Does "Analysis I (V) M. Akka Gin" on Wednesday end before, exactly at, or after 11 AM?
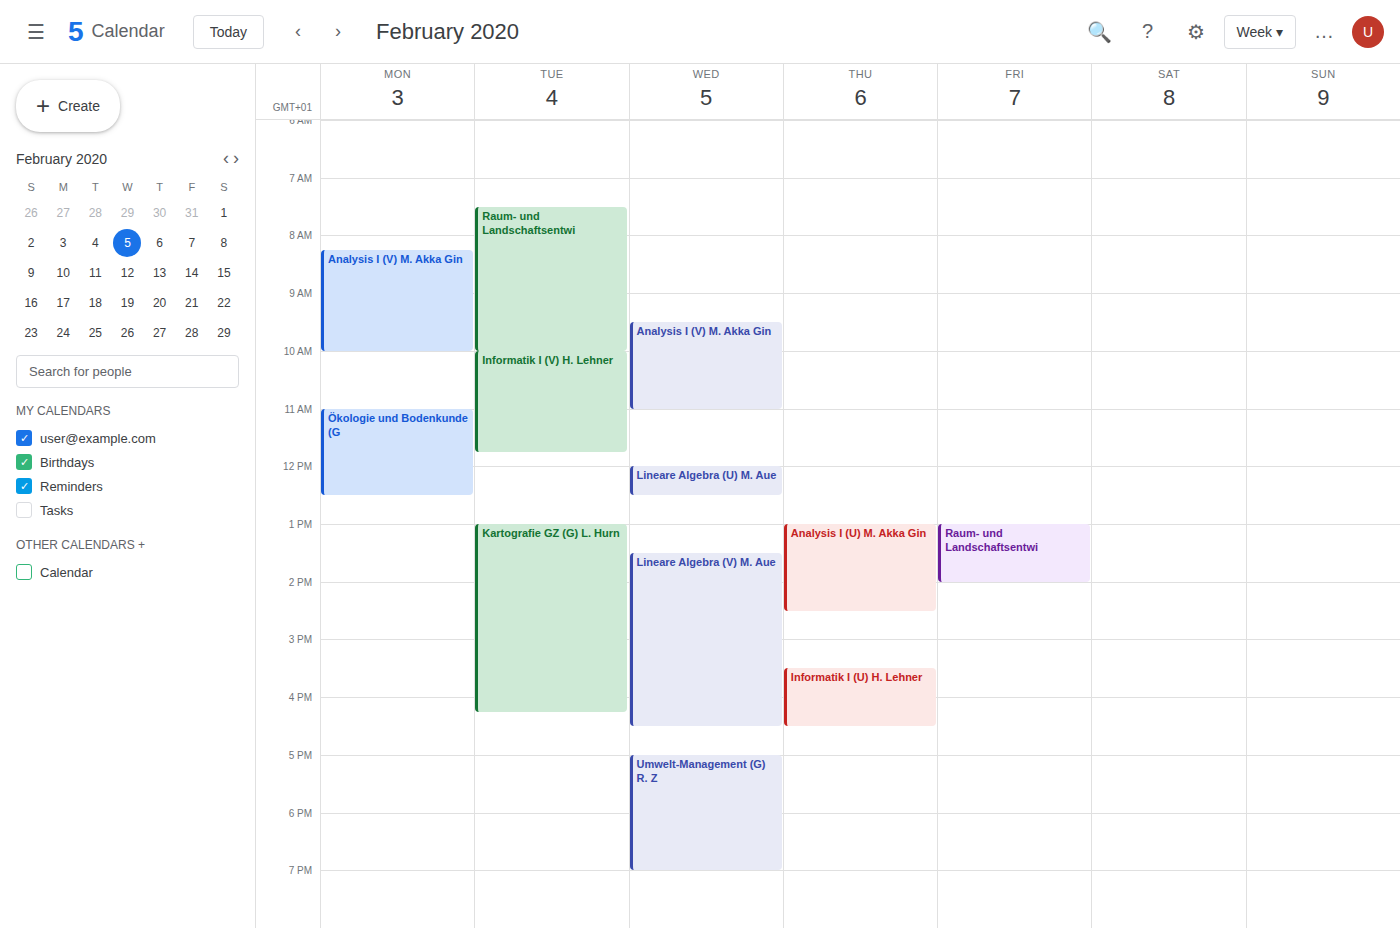
11:00 AM -- exactly at 11 AM, on the 11 AM line.